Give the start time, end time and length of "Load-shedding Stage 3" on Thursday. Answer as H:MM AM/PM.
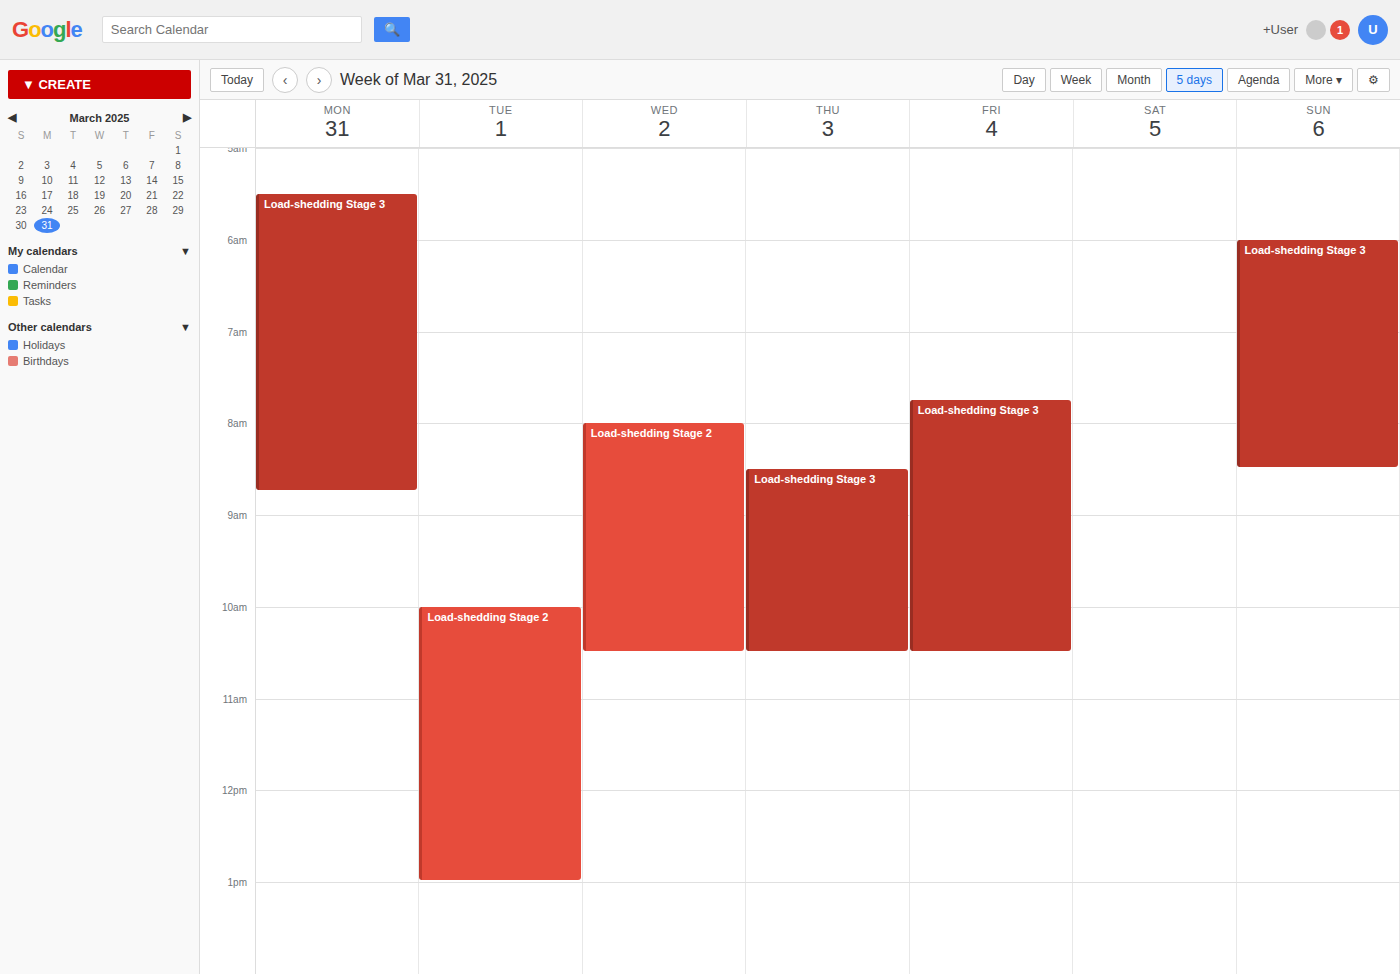
8:30 AM to 10:30 AM, 2 hours